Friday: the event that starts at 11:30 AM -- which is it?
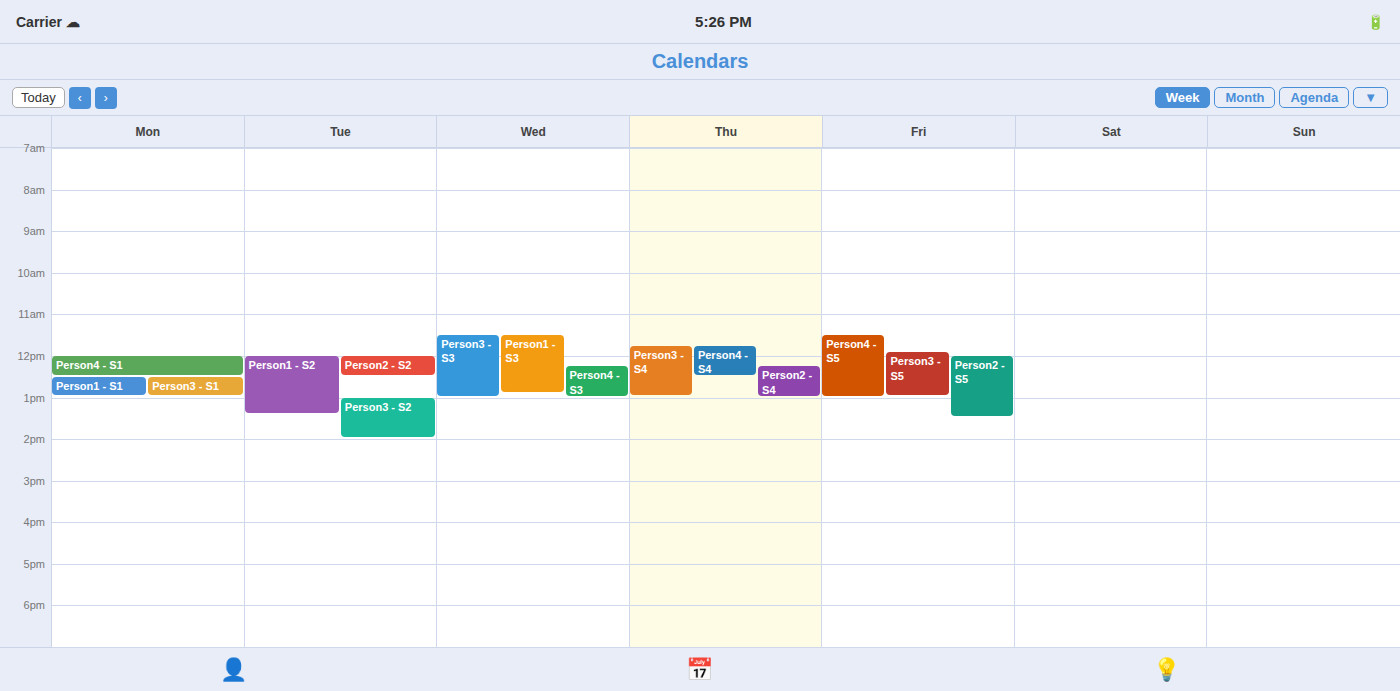
"Person4 - S5"